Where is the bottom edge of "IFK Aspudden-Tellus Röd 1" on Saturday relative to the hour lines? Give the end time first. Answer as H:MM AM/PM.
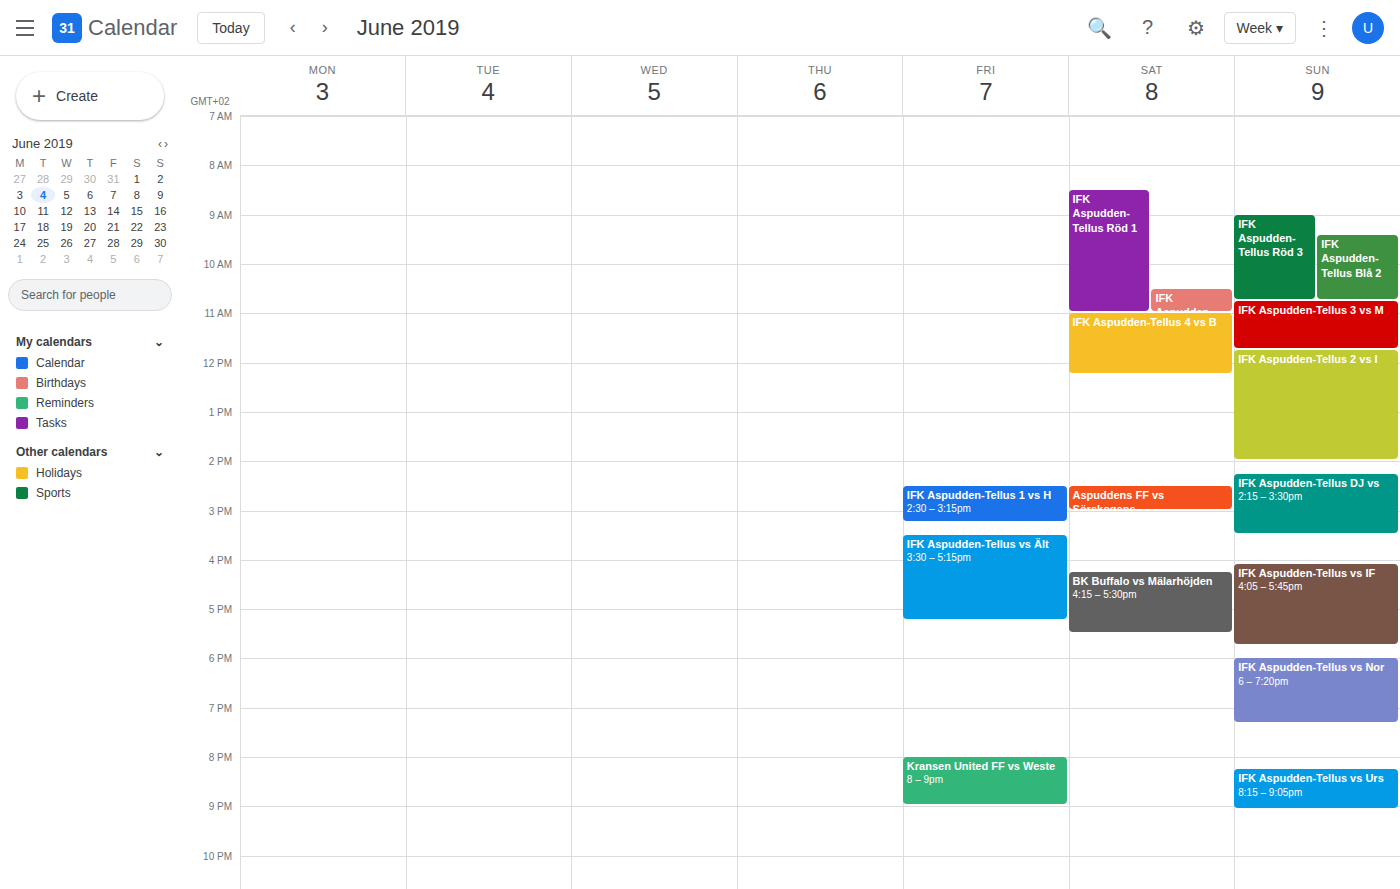
11:00 AM -- exactly on the 11 AM line.